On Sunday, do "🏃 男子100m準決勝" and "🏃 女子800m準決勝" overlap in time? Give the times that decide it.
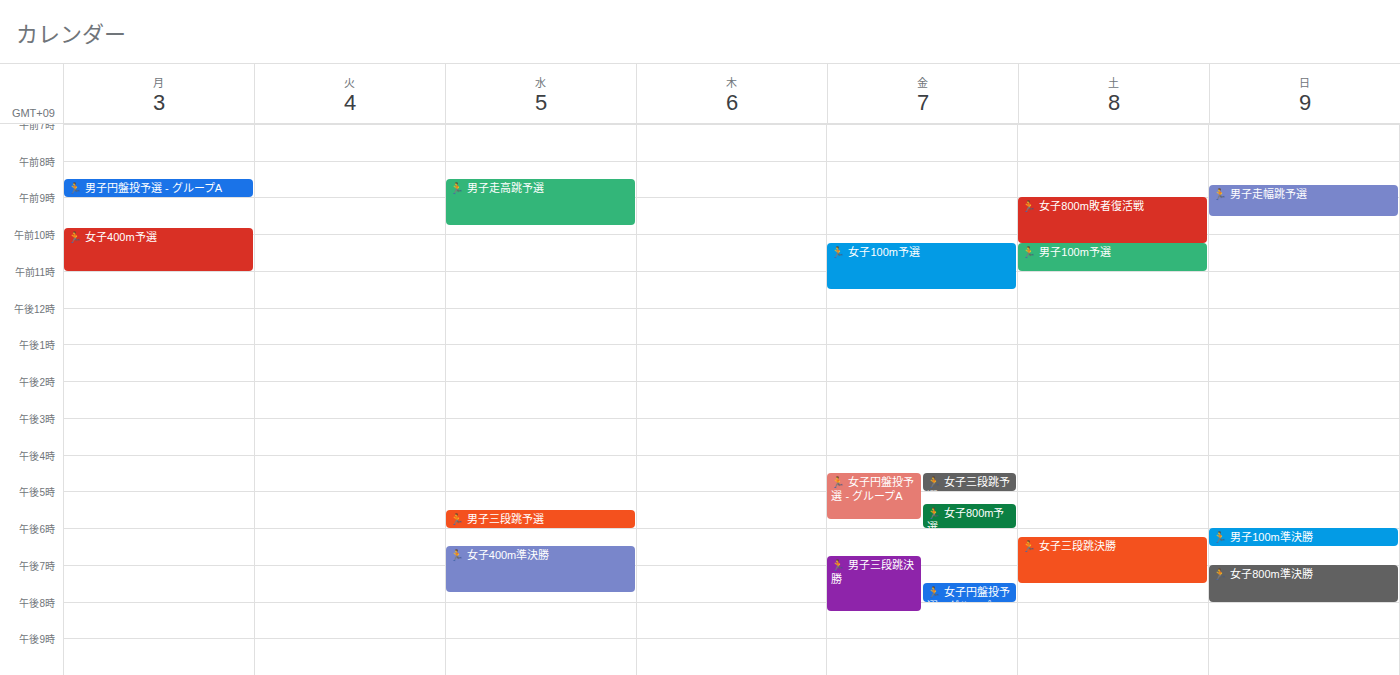
"🏃 男子100m準決勝" ends at 18:30 and "🏃 女子800m準決勝" starts at 19:00 -- no overlap.